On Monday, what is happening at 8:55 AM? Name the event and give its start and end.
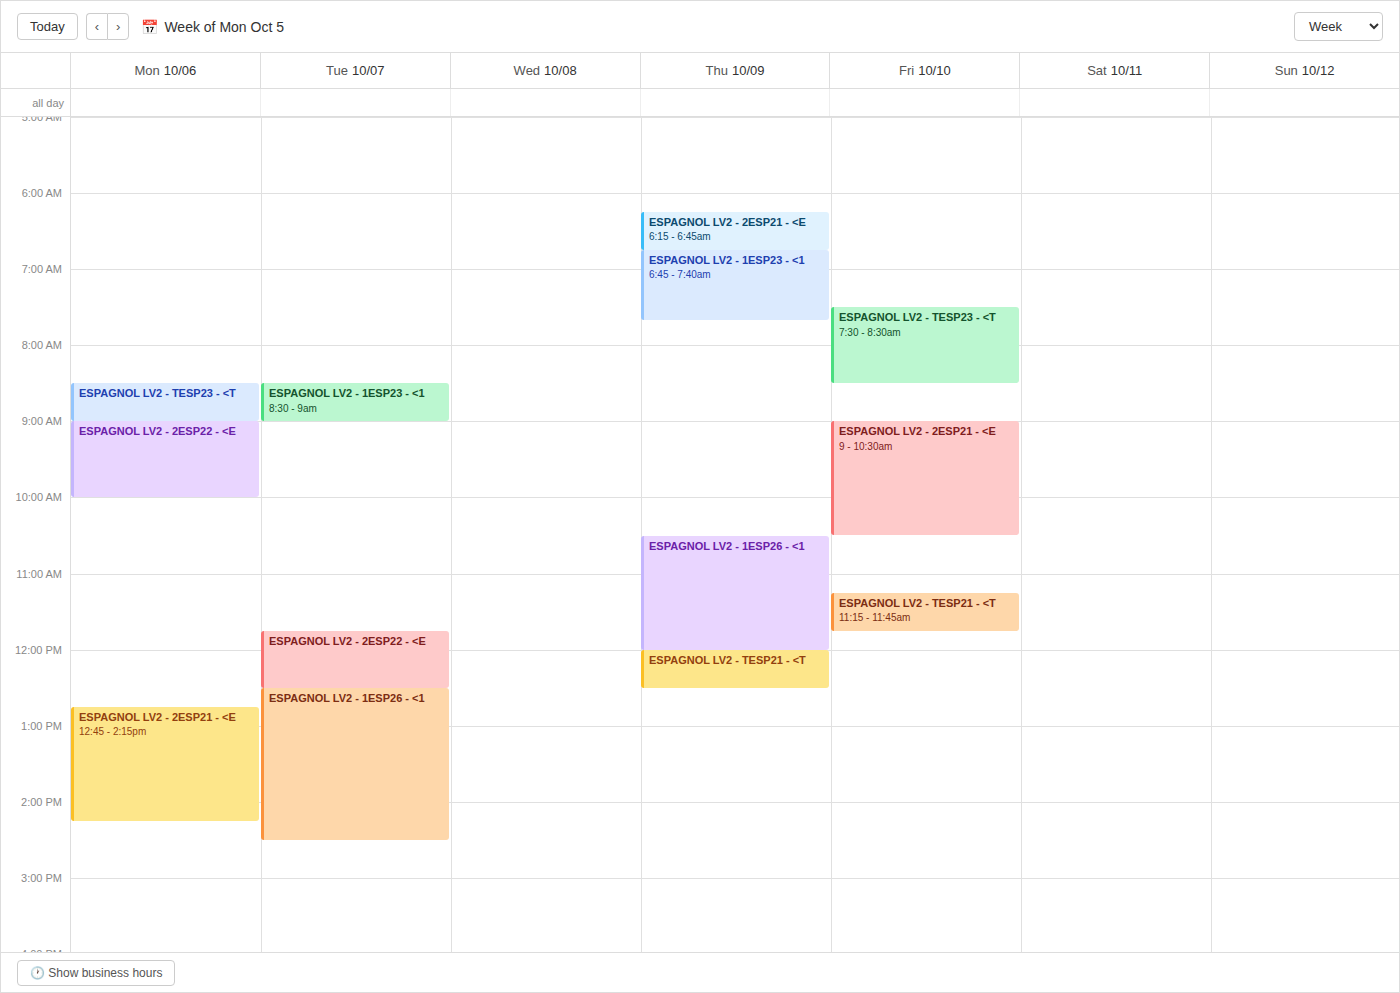
"ESPAGNOL LV2 - TESP23 - <T", 8:30 AM to 9:00 AM